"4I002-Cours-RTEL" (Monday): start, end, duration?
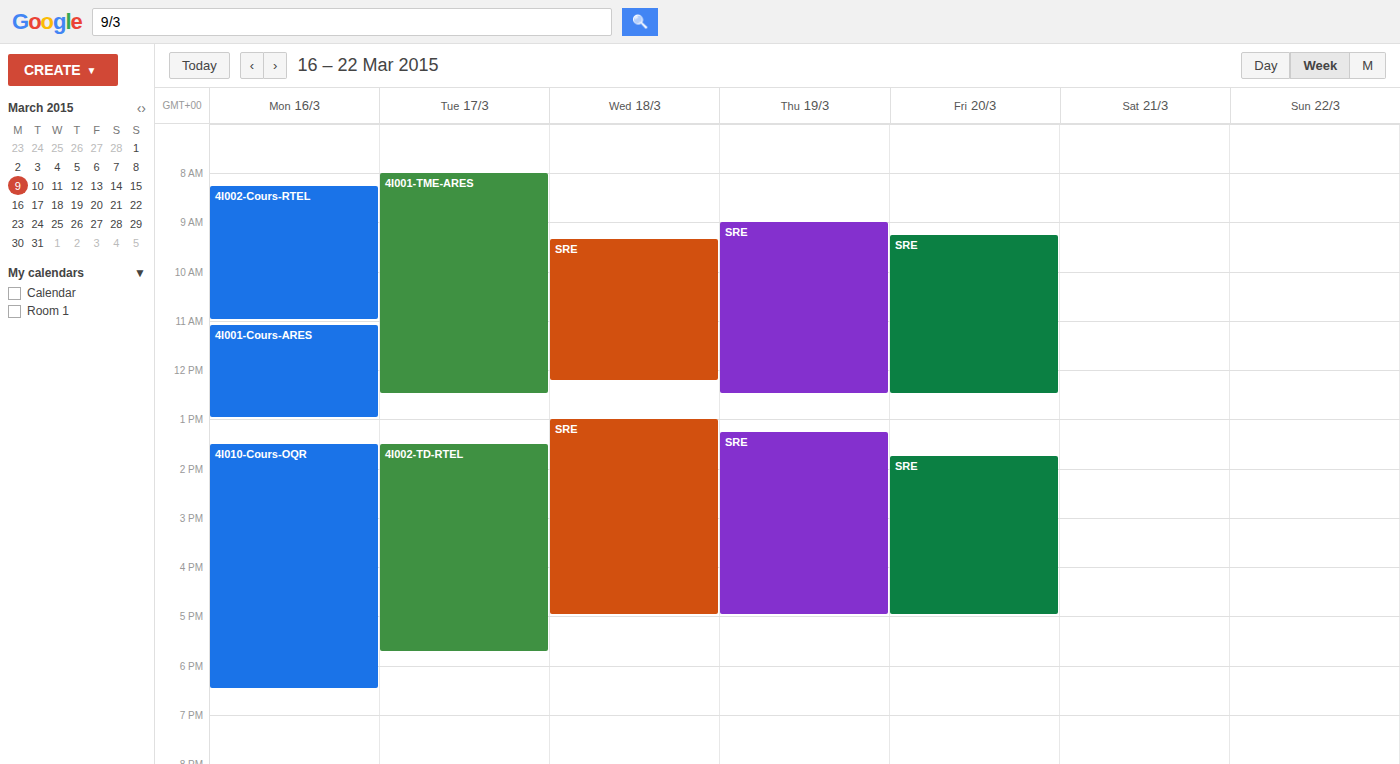
8:15 AM to 11:00 AM, 2 hours 45 minutes